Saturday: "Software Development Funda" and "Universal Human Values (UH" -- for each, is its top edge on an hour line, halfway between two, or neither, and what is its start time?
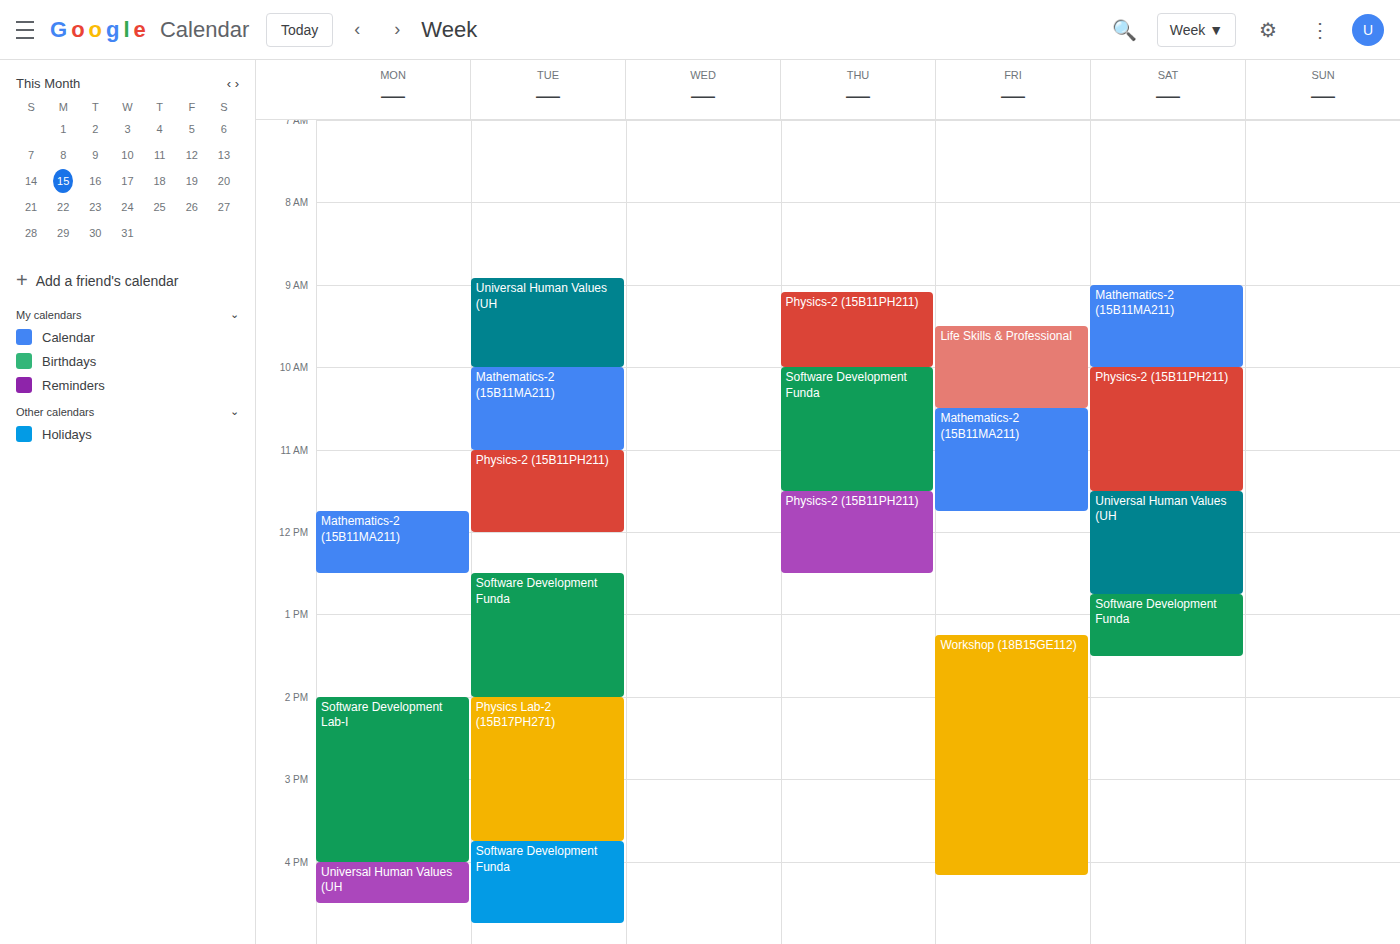
"Software Development Funda": 12:45 PM, neither: three quarters of the way from the 12 PM line to the 1 PM line. "Universal Human Values (UH": 11:30 AM, halfway between the 11 AM and 12 PM lines.